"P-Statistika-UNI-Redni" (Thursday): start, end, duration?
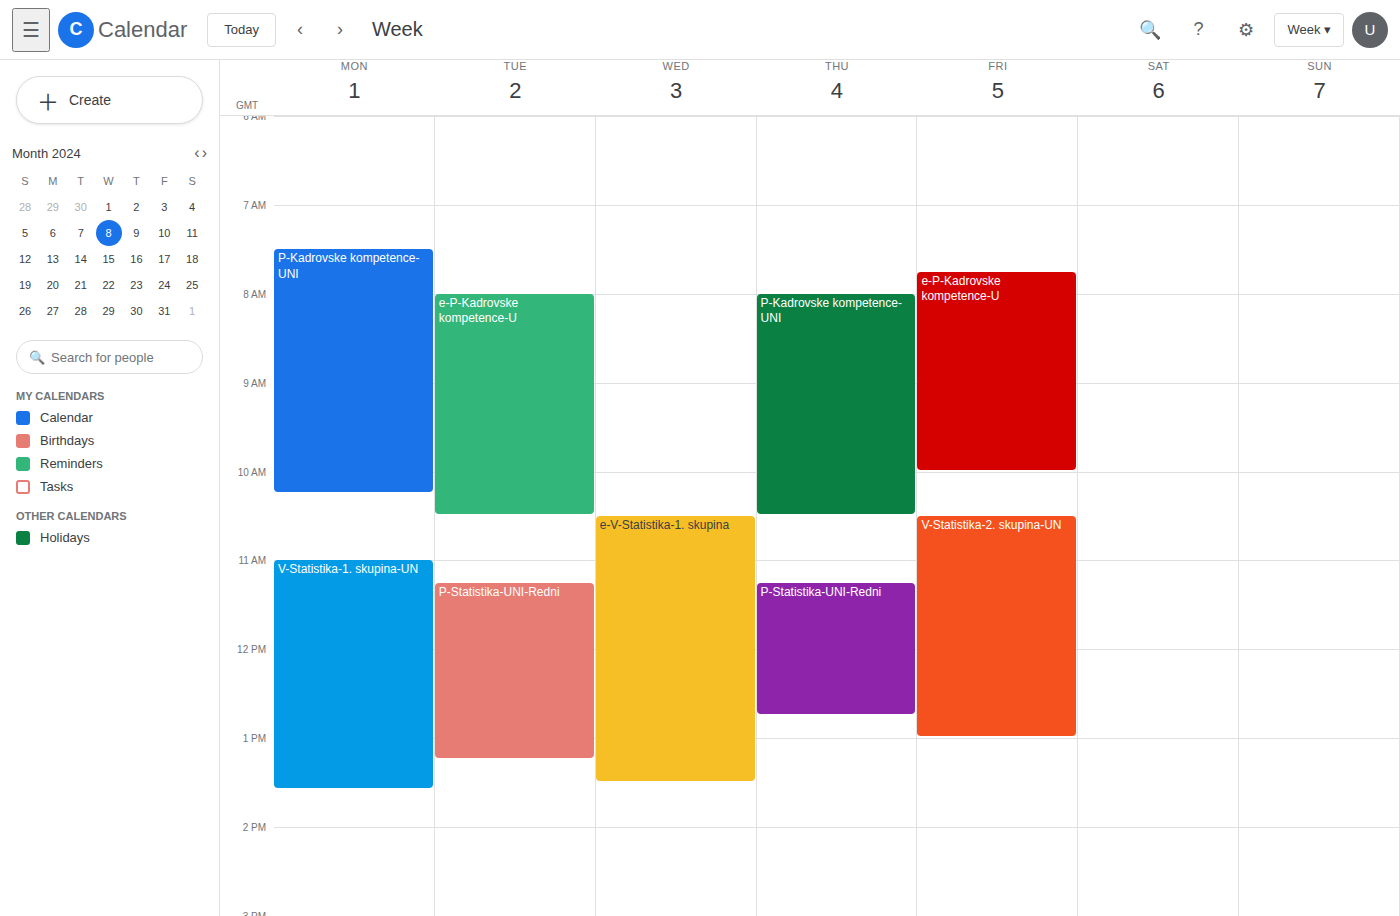
11:15 to 12:45, 1 hour 30 minutes